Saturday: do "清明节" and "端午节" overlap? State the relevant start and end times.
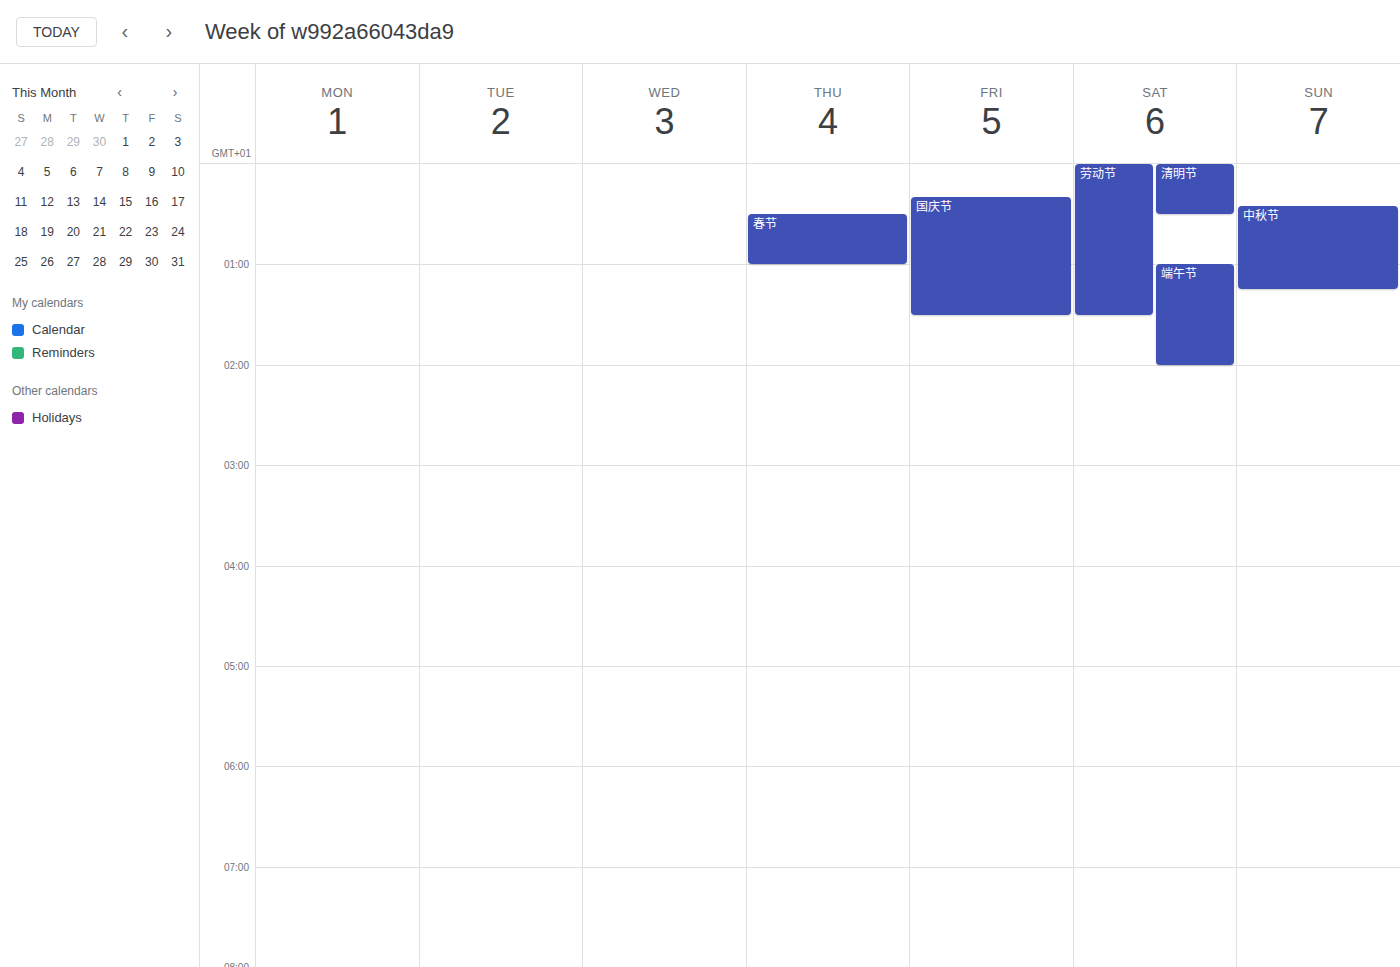
"清明节" ends at 12:30 AM and "端午节" starts at 1:00 AM -- no overlap.